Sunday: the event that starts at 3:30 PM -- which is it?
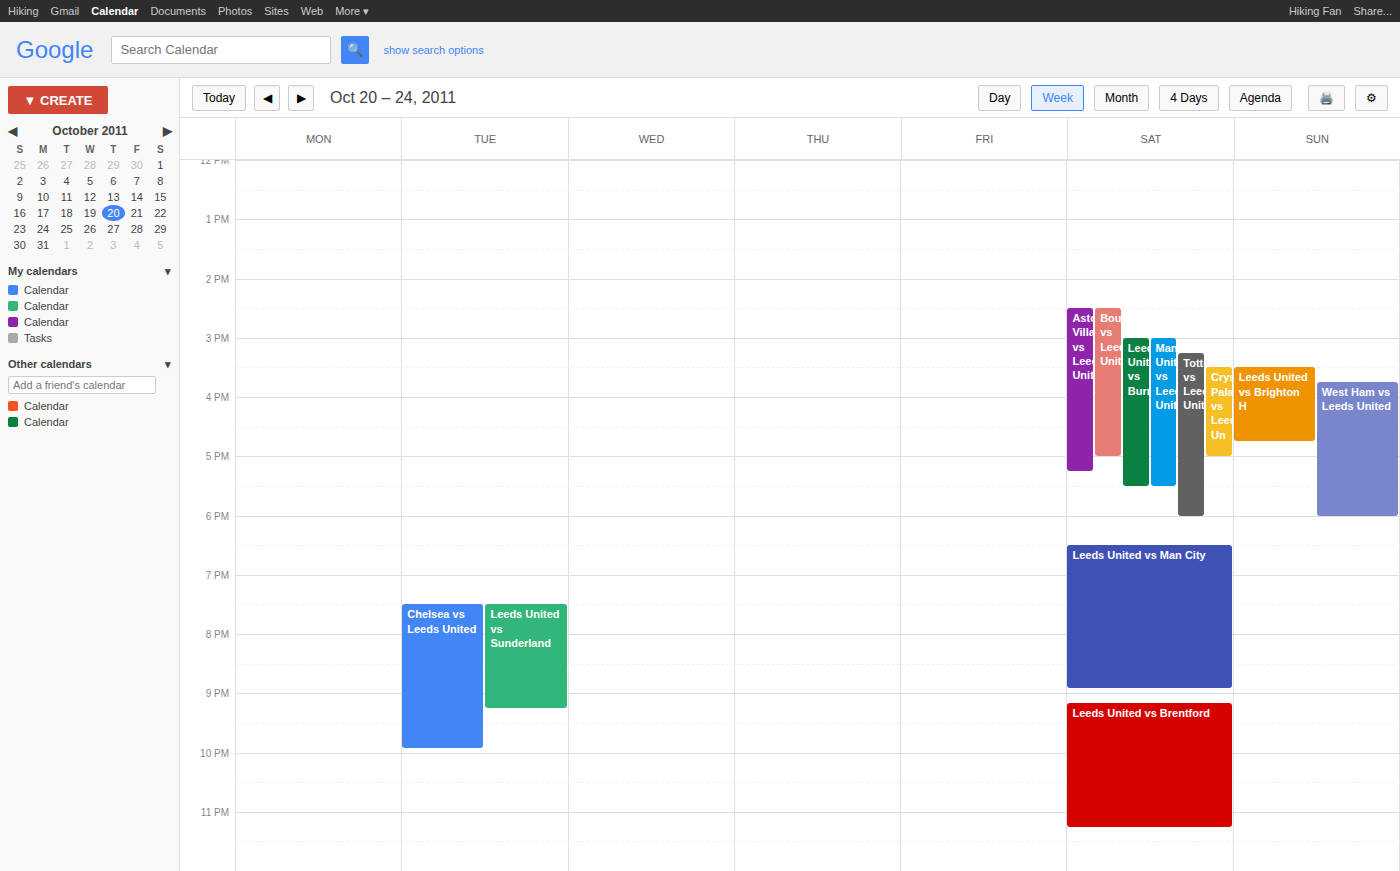
"Leeds United vs Brighton H"